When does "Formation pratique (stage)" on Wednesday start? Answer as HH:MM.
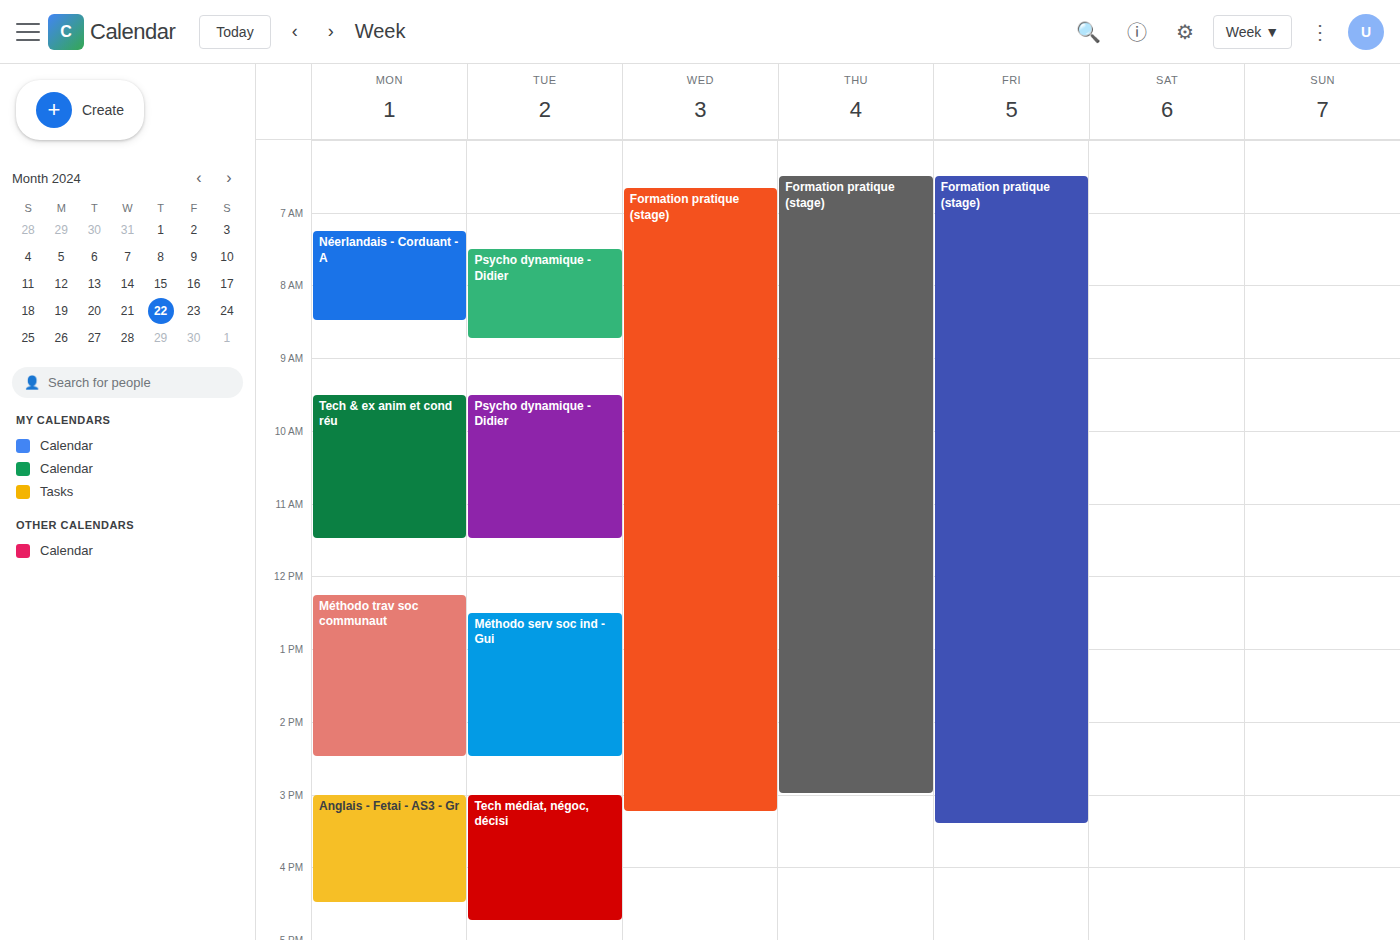
06:40